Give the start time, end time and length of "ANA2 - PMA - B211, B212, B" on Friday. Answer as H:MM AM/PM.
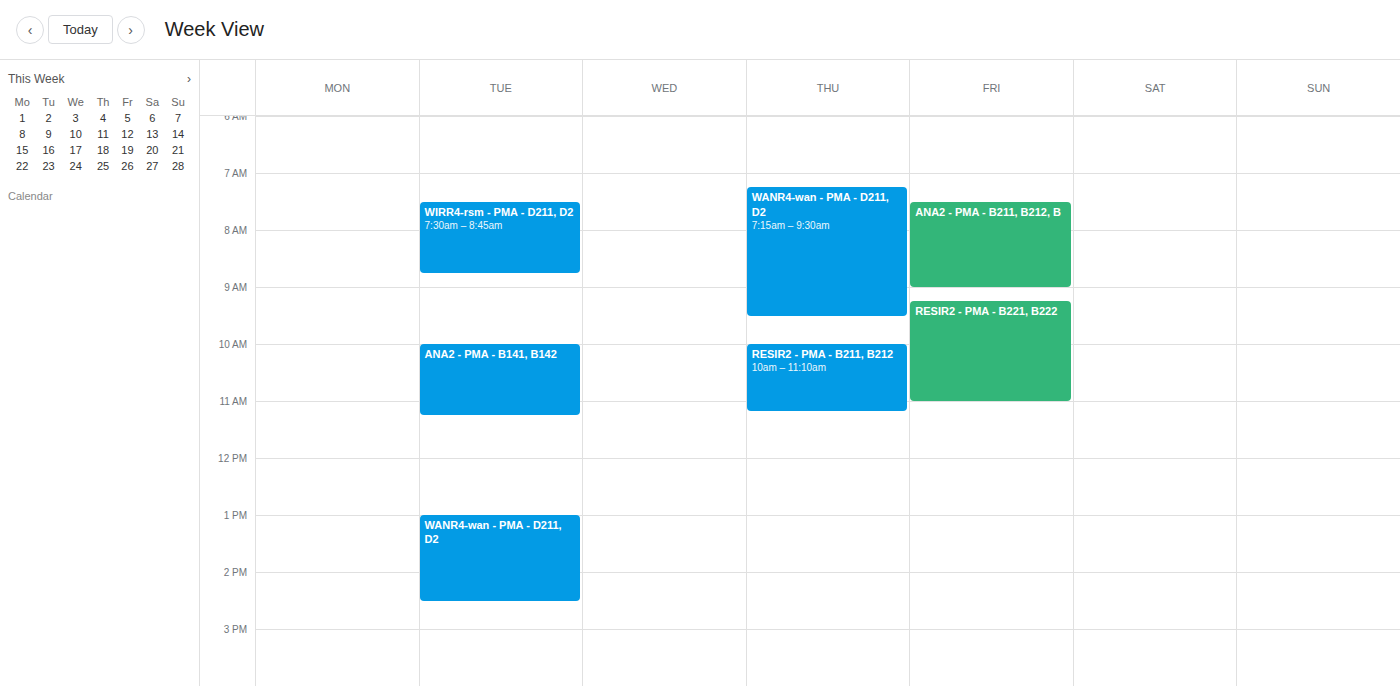
7:30 AM to 9:00 AM, 1 hour 30 minutes